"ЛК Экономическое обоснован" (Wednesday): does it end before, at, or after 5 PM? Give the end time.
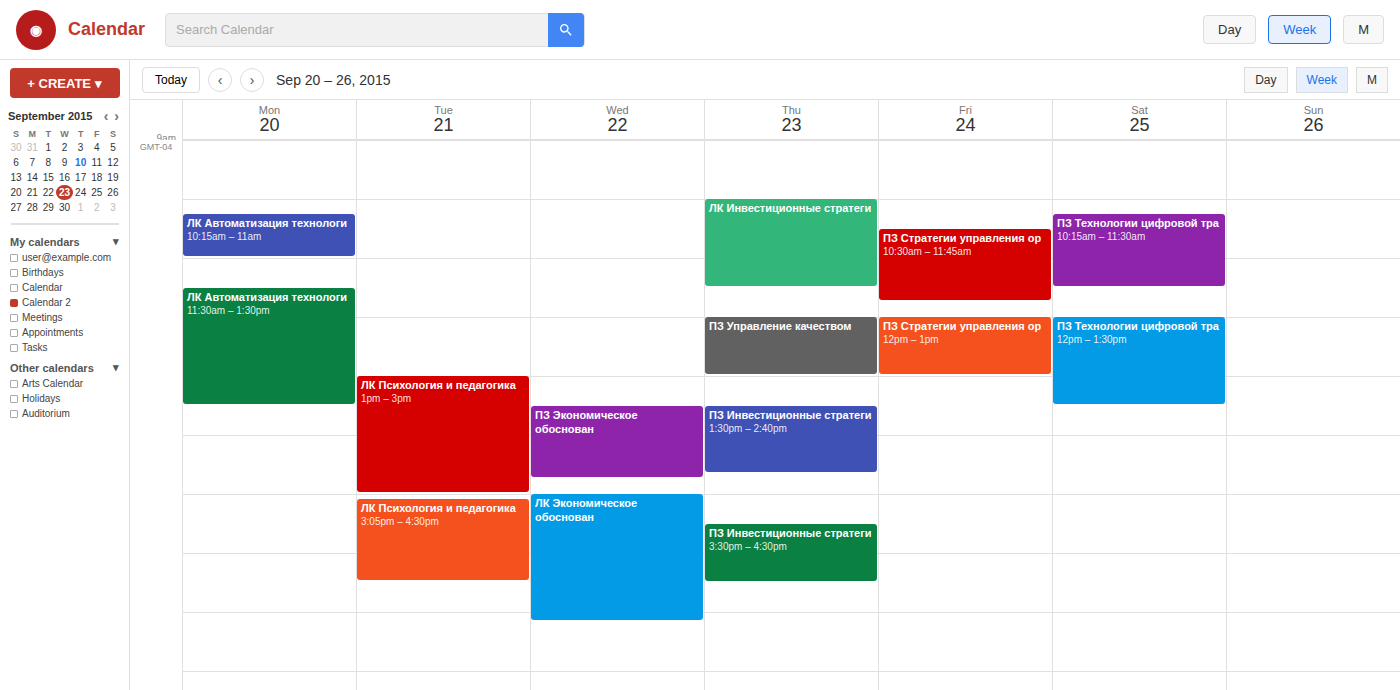
5:10 PM -- after 5 PM, 10 minutes below the 5 PM line.